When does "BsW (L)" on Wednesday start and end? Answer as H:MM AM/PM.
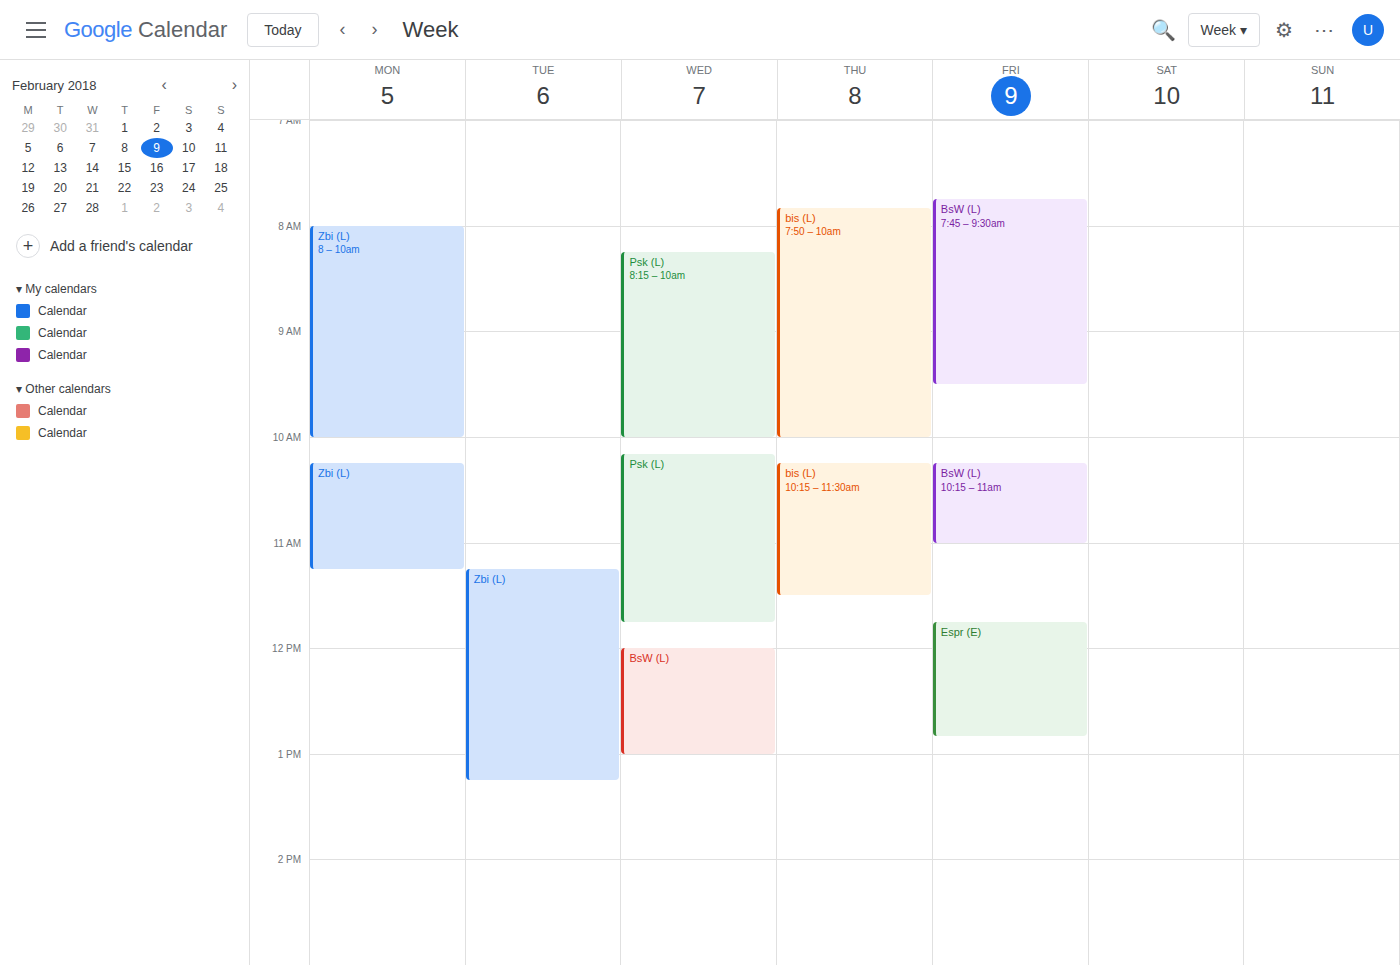
12:00 PM to 1:00 PM